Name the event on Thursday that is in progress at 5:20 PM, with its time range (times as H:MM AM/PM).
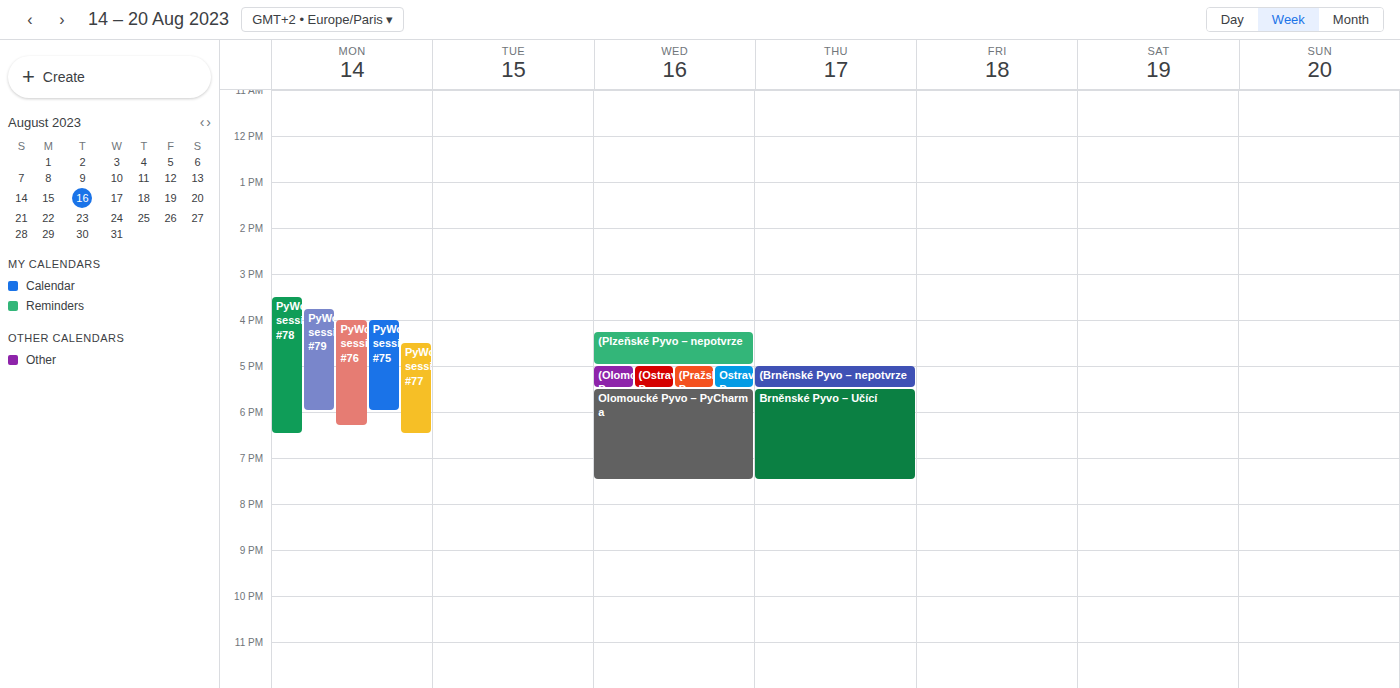
"(Brněnské Pyvo – nepotvrze", 5:00 PM to 5:30 PM